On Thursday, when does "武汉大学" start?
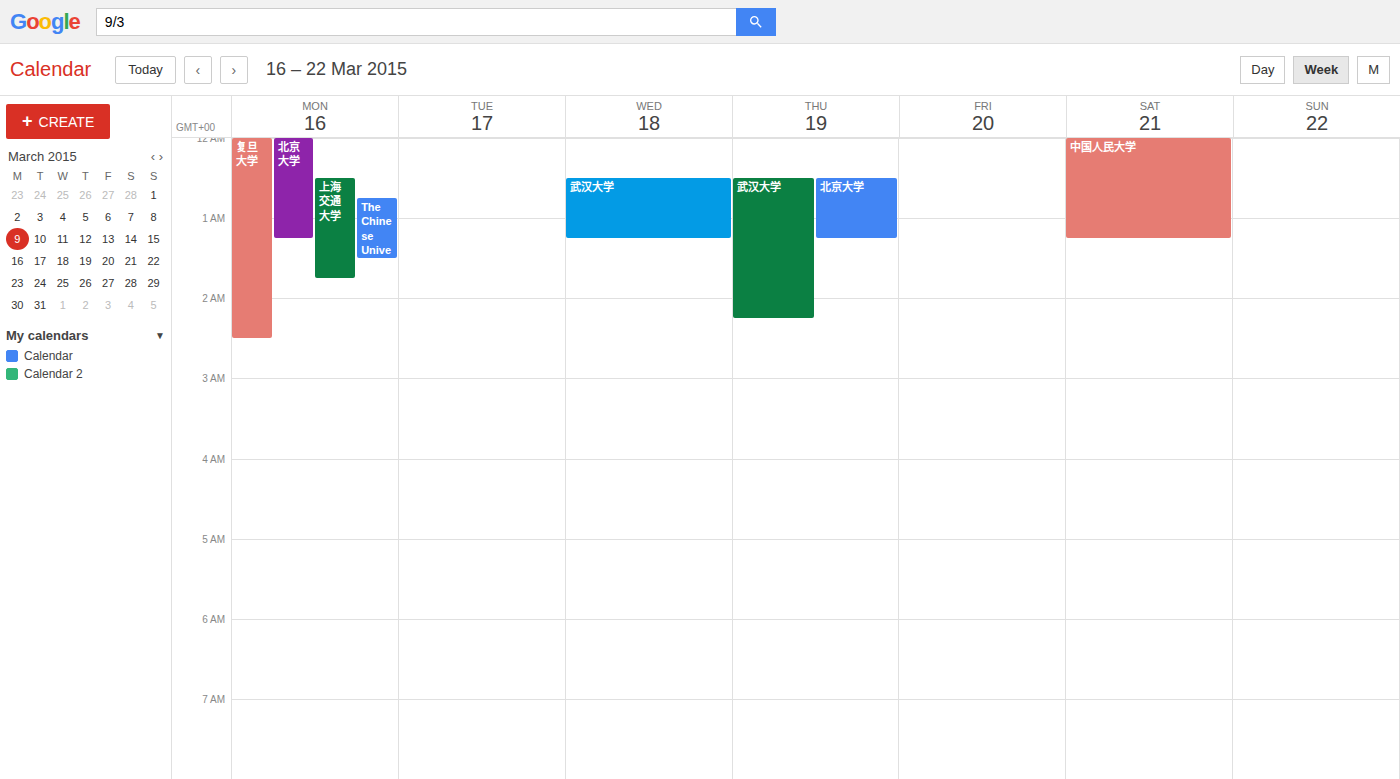
12:30 AM